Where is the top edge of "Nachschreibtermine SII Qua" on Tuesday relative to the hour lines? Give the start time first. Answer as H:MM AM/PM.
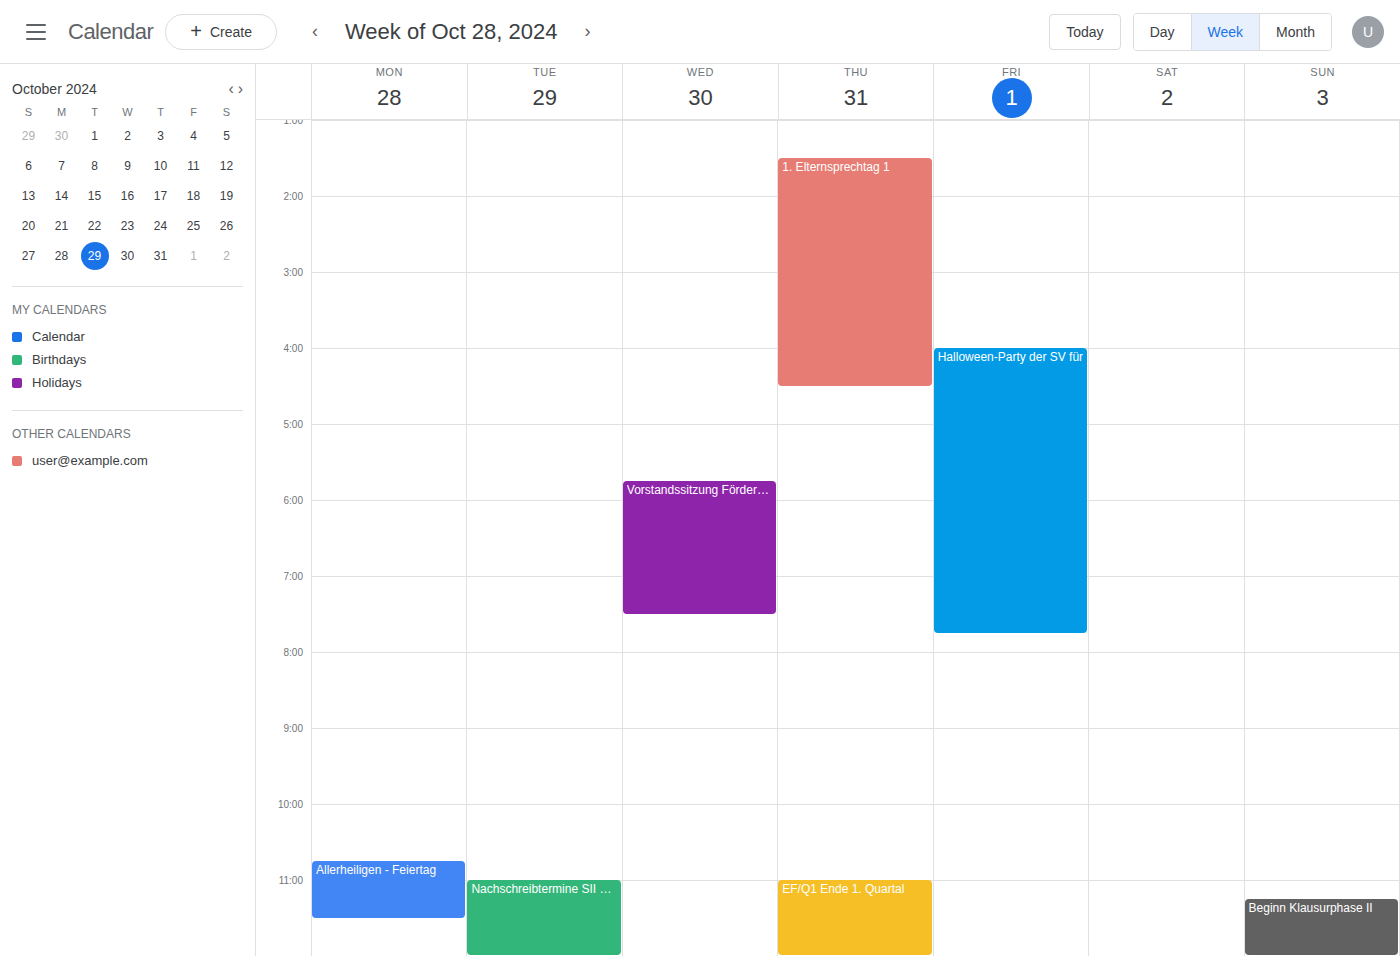
11:00 PM -- exactly on the 11 PM line.